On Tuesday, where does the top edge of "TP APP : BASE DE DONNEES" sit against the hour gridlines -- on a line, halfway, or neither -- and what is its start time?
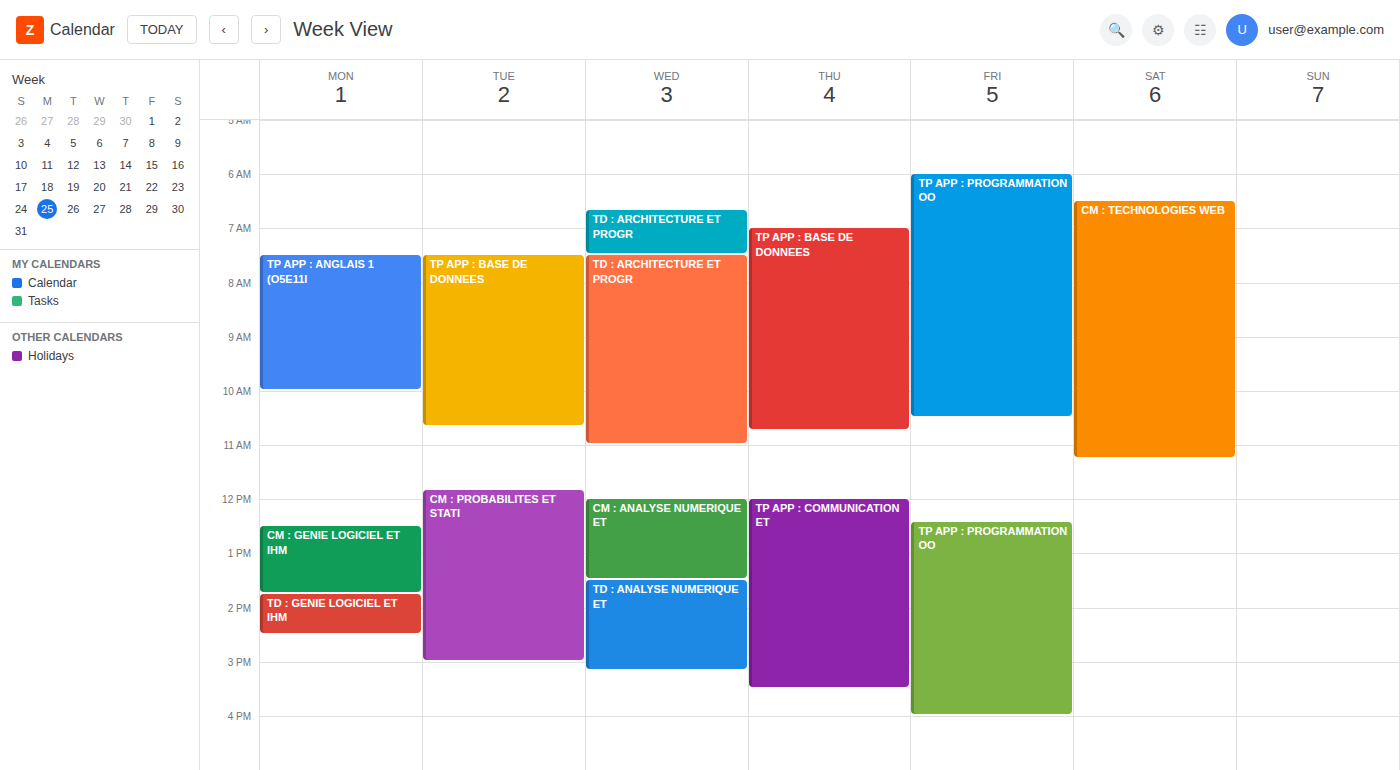
7:30 AM -- halfway between the 7 AM and 8 AM lines.